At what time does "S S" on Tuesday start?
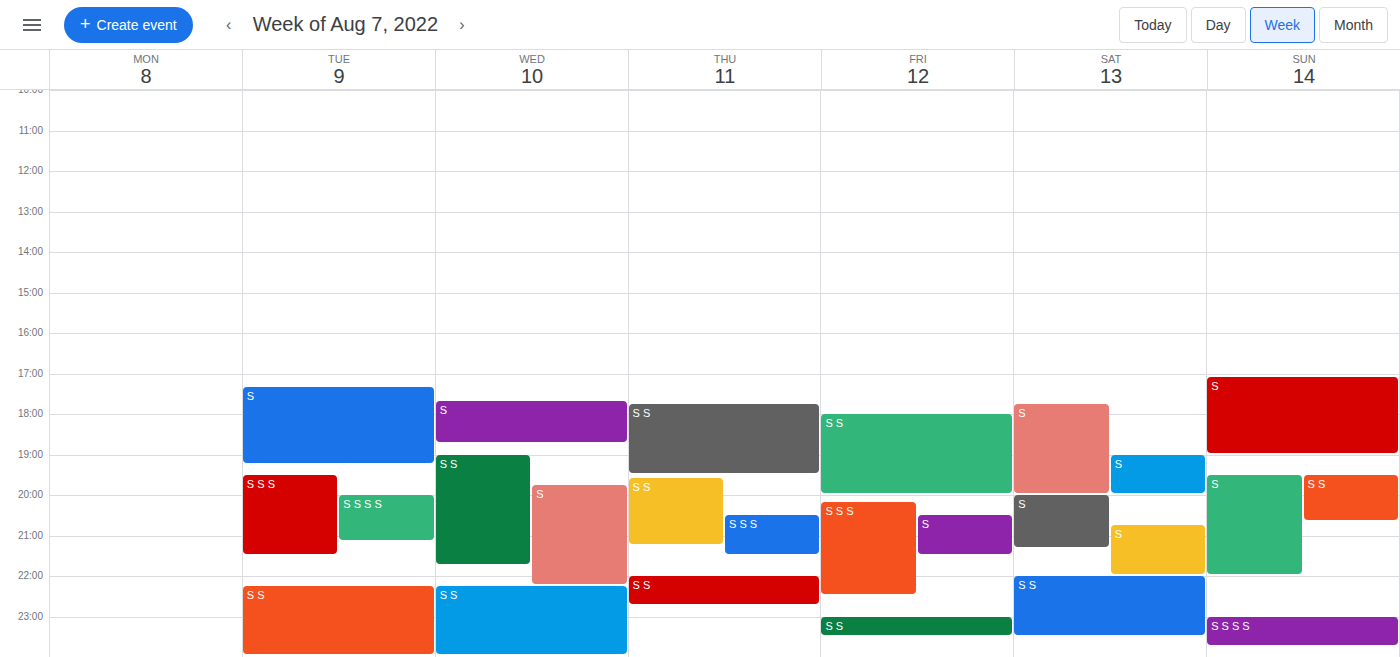
10:15 PM